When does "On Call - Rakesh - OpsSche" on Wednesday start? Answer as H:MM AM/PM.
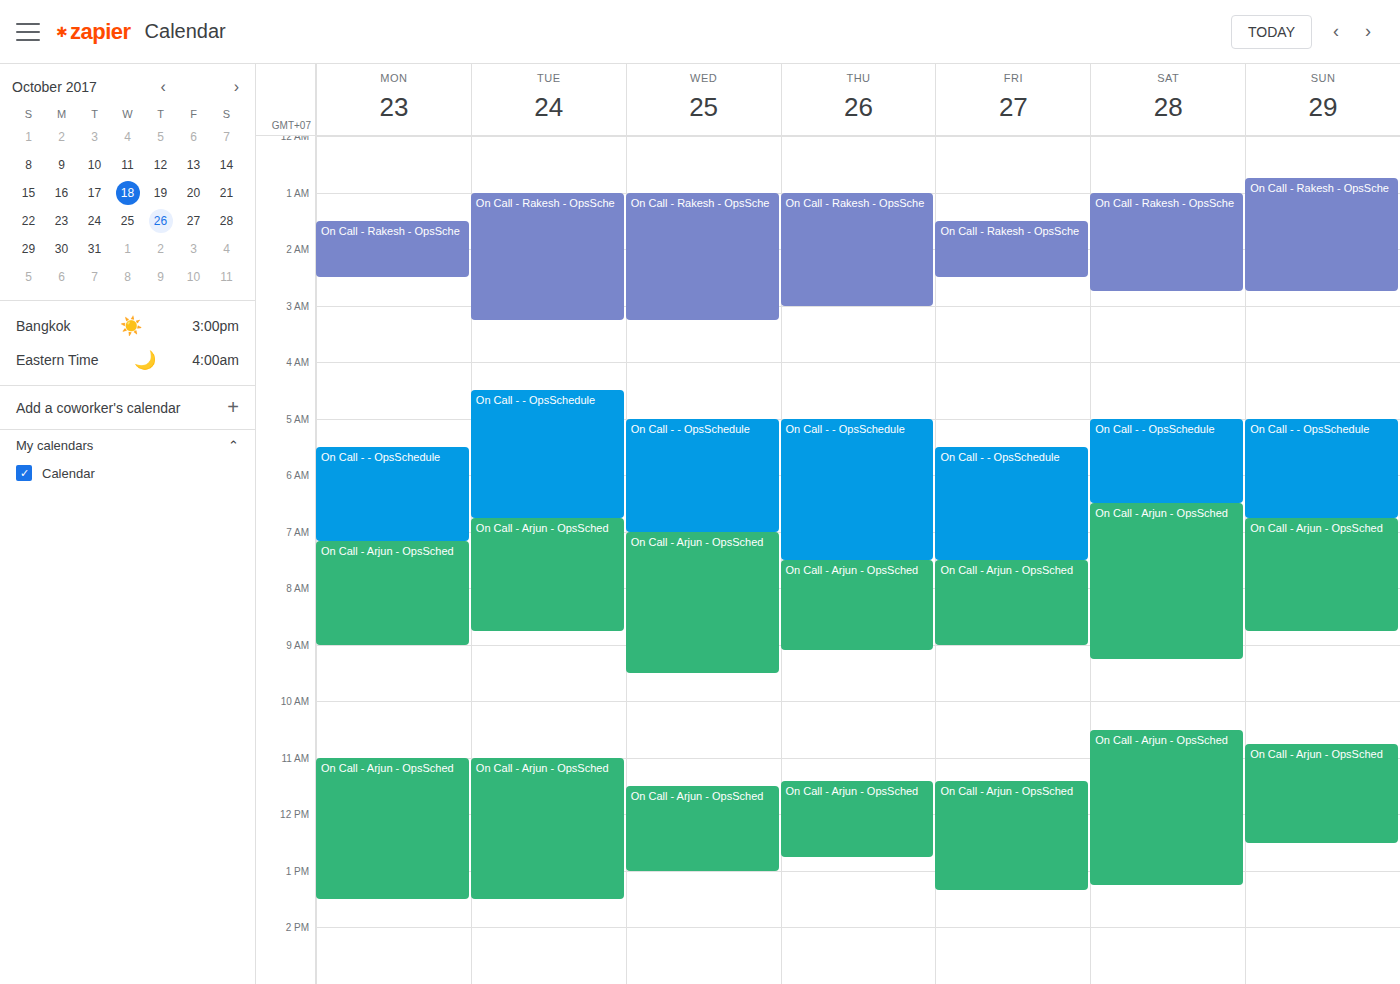
1:00 AM